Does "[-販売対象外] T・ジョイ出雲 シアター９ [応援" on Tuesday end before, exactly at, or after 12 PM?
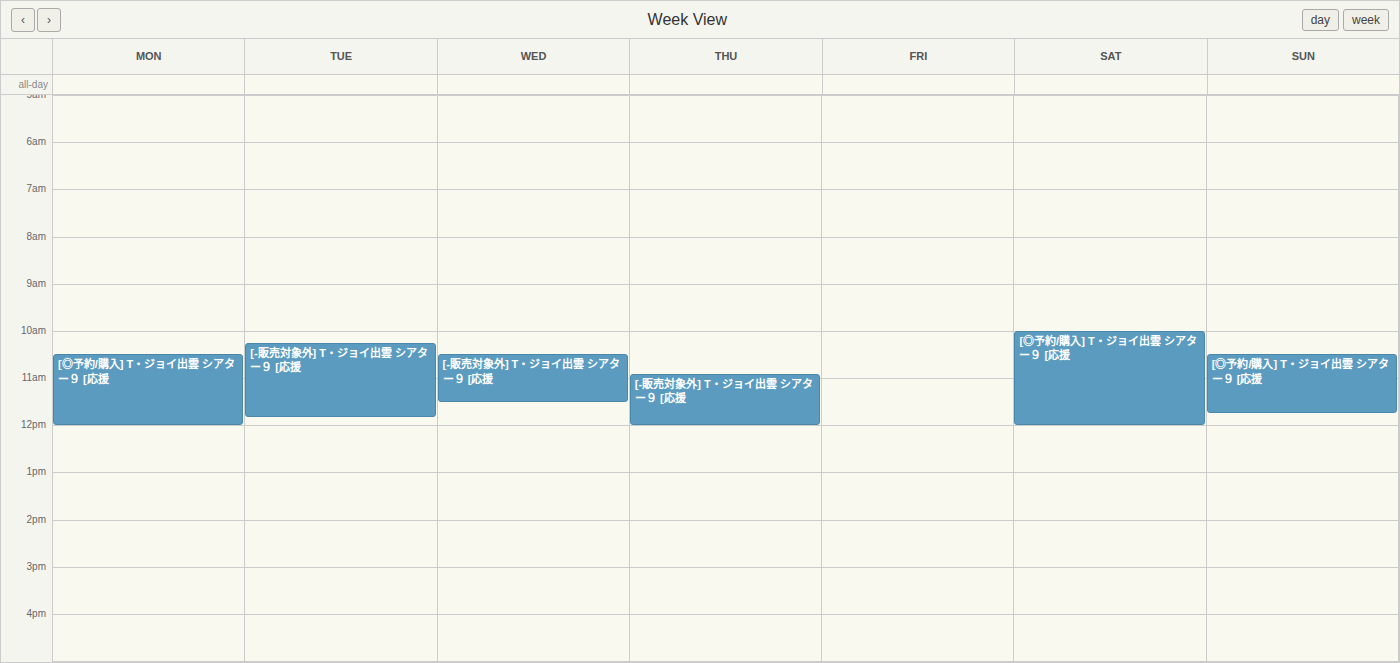
11:50 AM -- before 12 PM, 10 minutes above the 12 PM line.